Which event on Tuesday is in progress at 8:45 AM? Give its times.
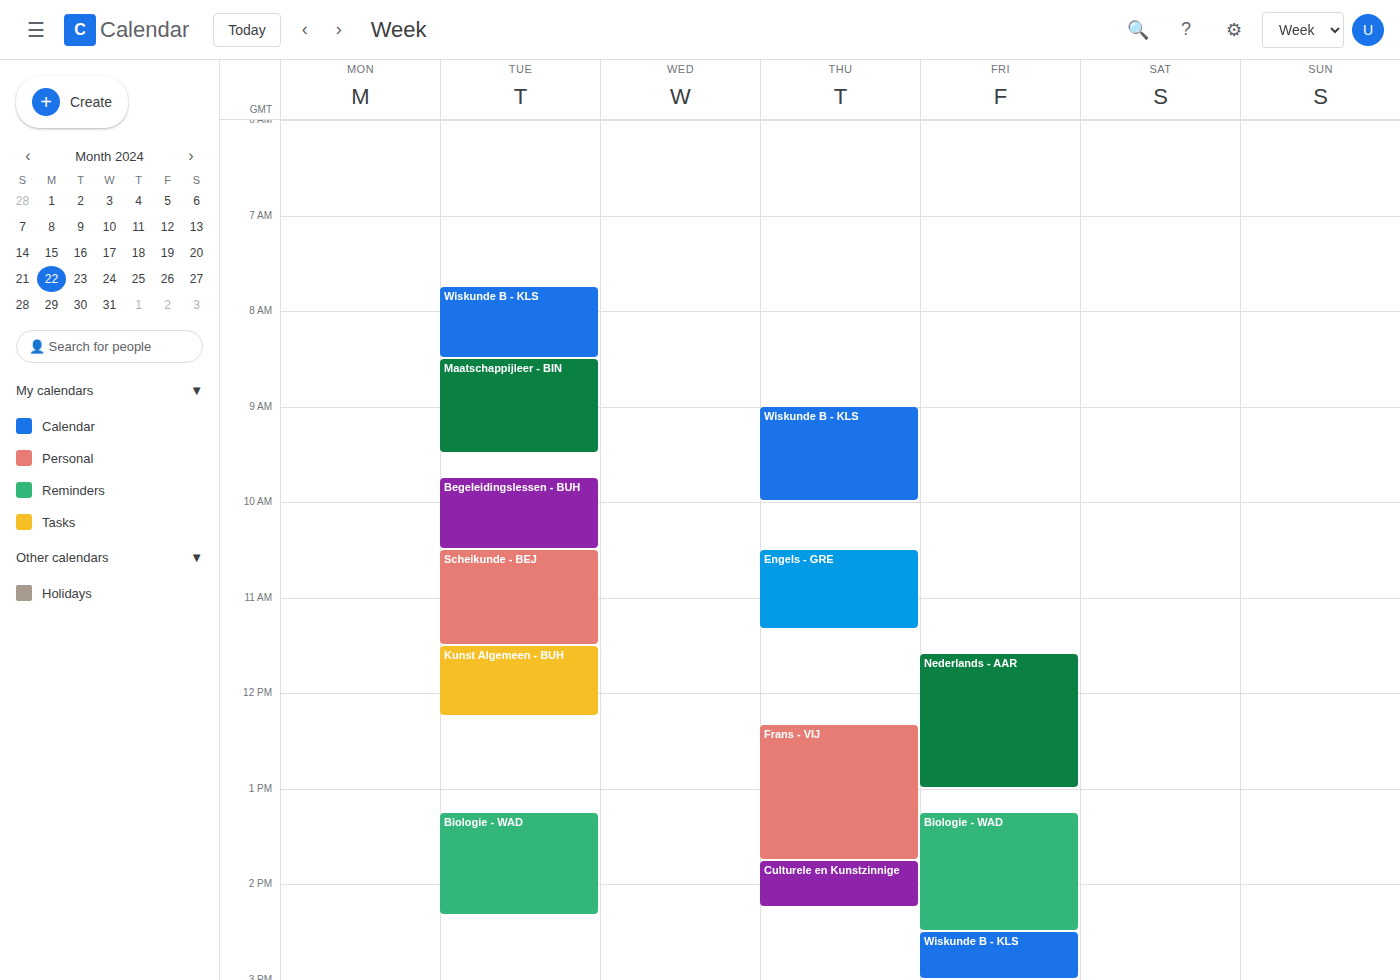
"Maatschappijleer - BIN", 8:30 AM to 9:30 AM